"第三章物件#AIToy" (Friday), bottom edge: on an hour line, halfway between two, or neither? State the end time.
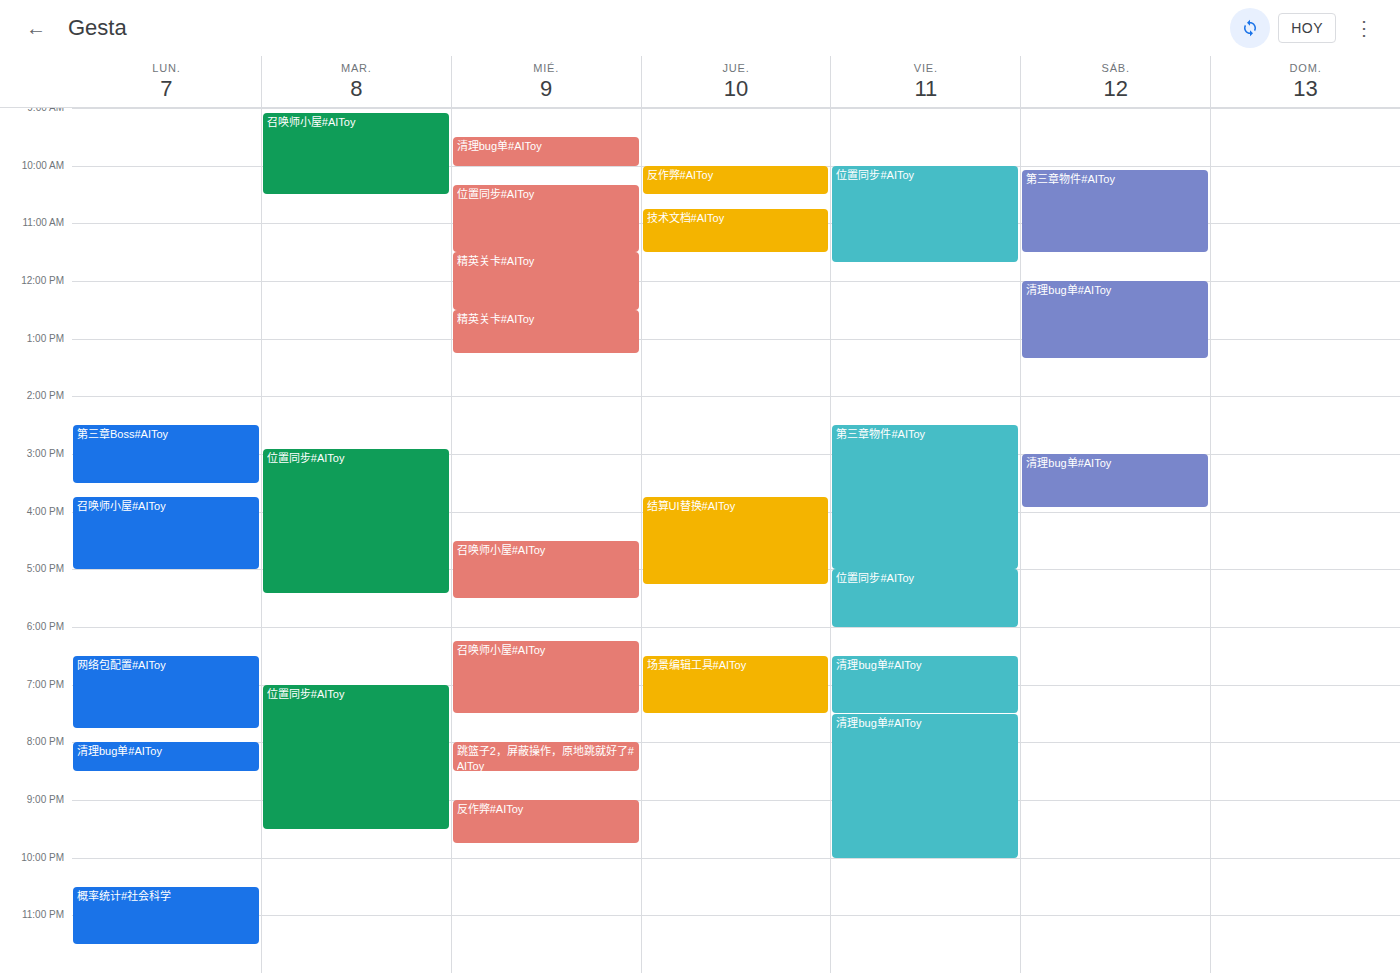
5:00 PM -- exactly on the 5 PM line.